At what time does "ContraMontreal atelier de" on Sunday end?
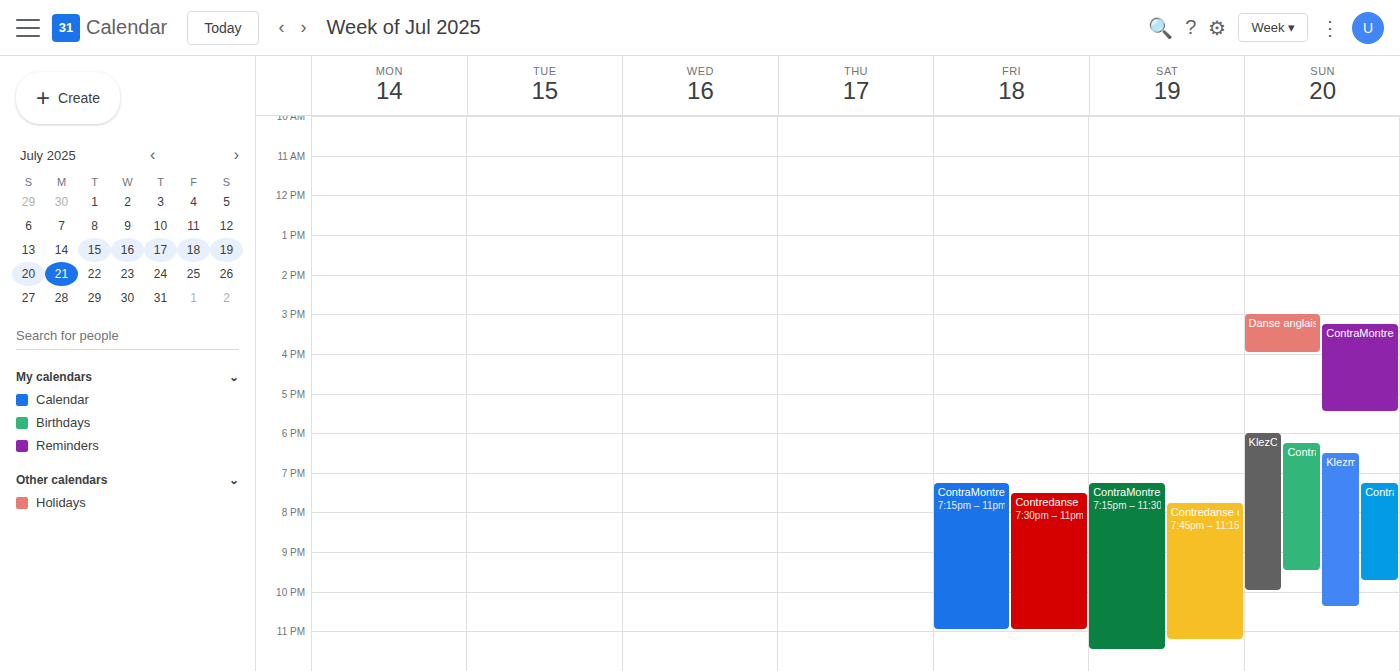
5:30 PM